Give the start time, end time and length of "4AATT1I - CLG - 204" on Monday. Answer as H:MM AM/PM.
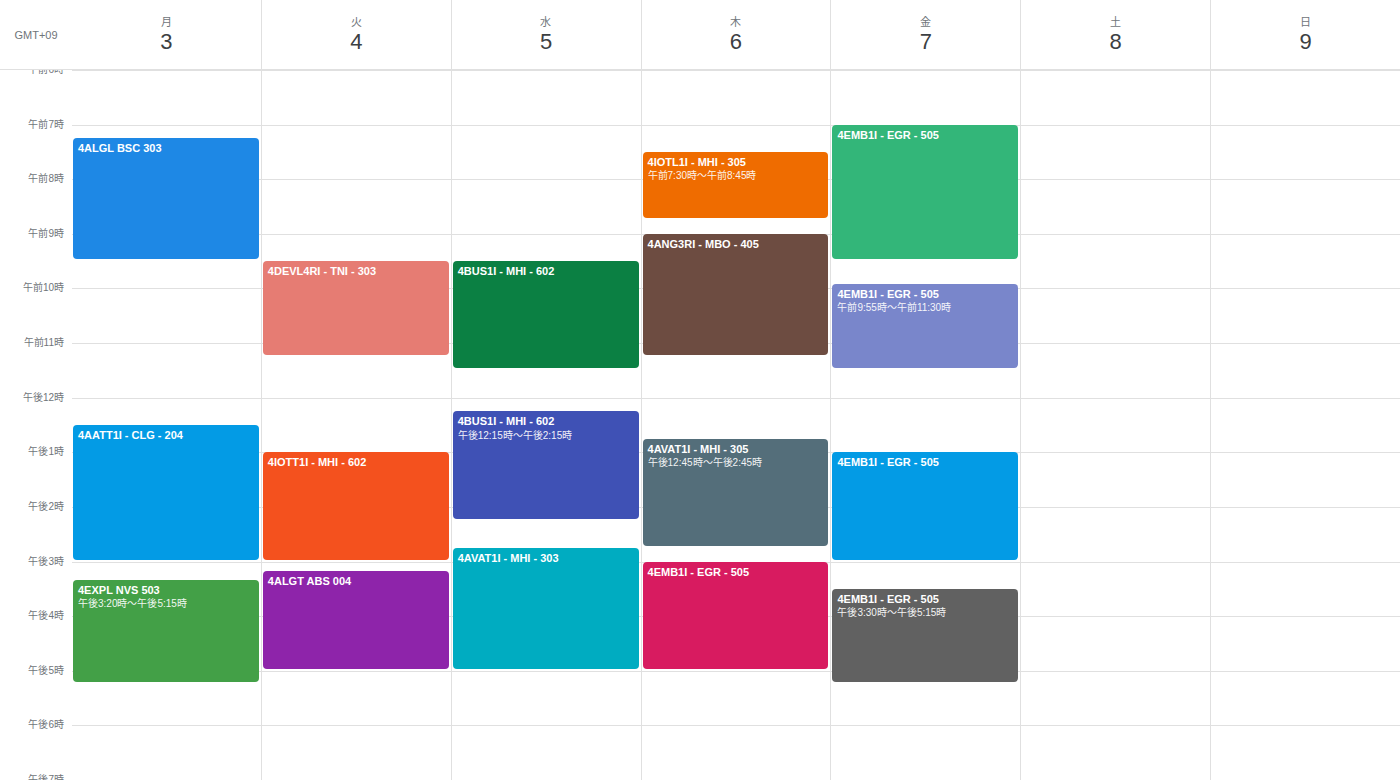
12:30 PM to 3:00 PM, 2 hours 30 minutes